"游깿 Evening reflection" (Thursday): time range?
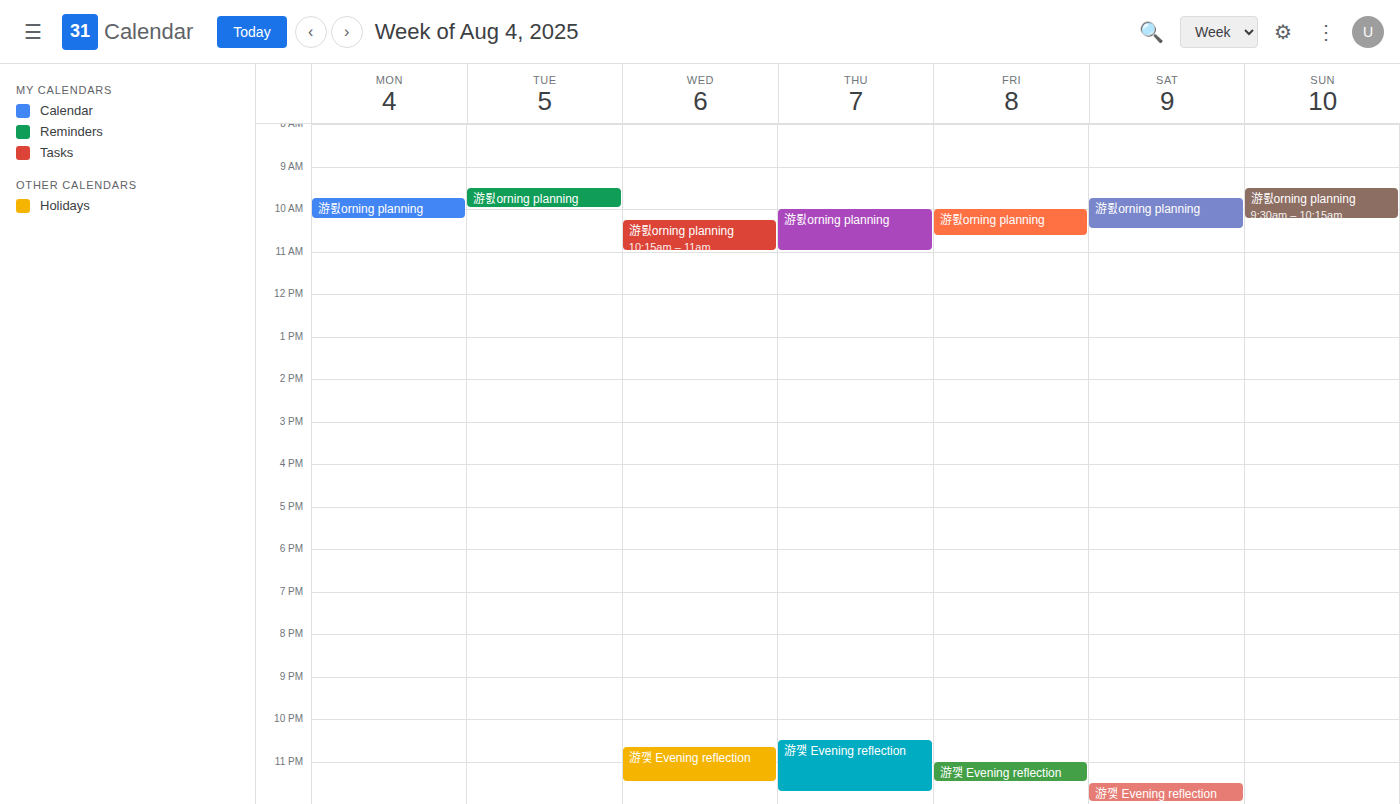
10:30 PM to 11:45 PM